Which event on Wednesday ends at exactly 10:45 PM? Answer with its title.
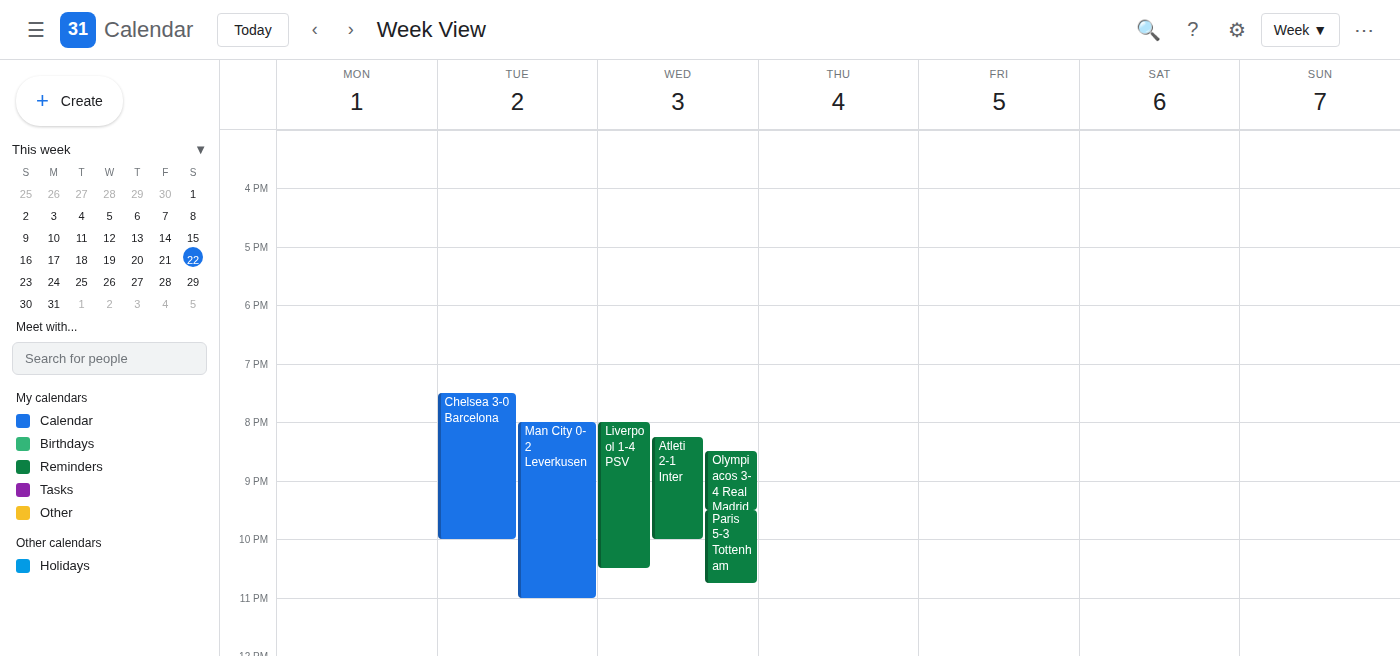
"Paris 5-3 Tottenham"